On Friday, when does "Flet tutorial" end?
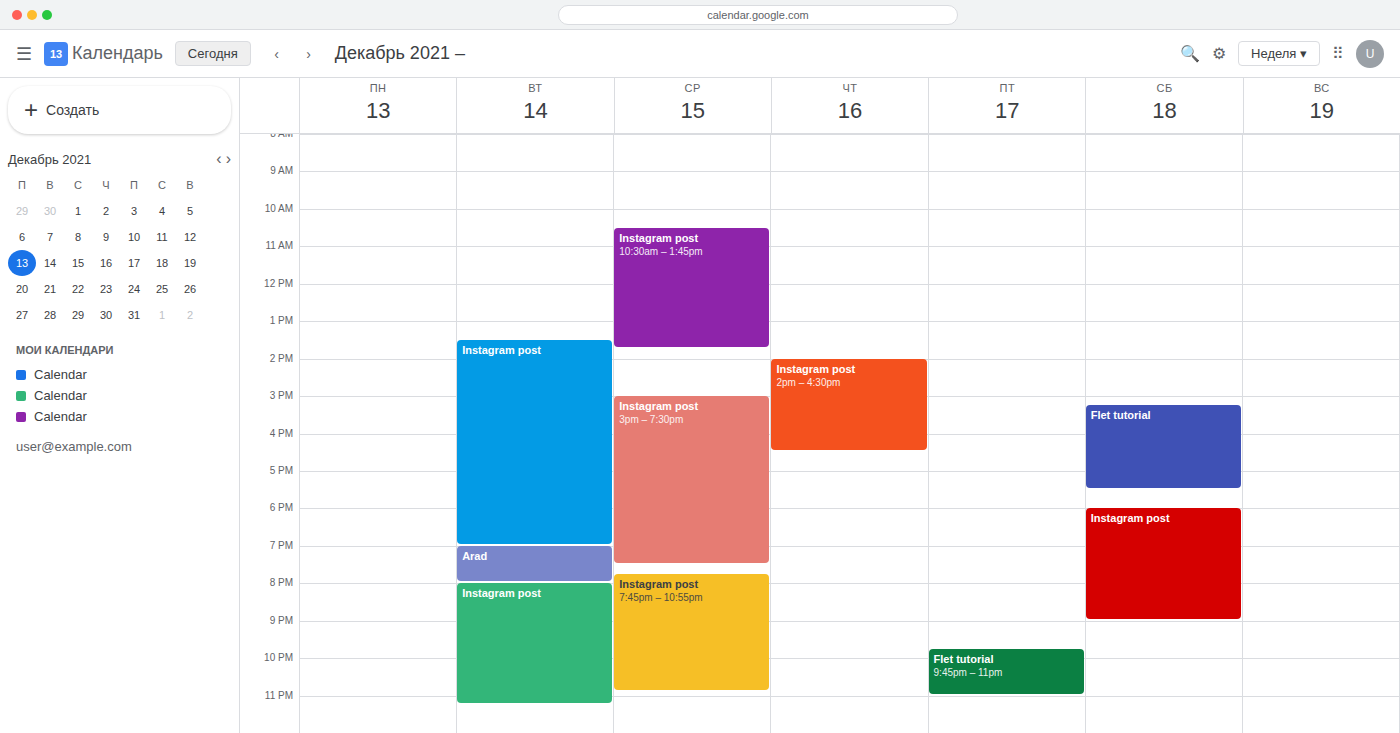
11:00 PM